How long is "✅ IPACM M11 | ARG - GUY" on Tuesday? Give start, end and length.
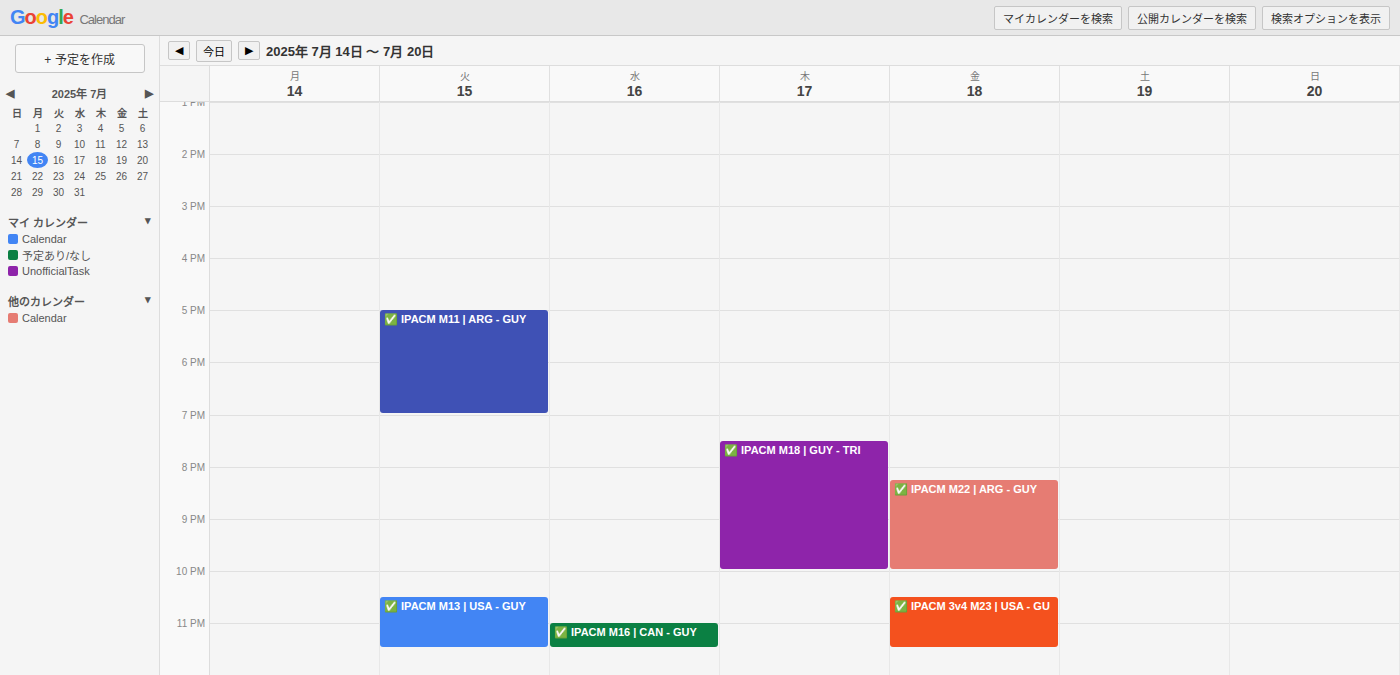
5:00 PM to 7:00 PM, 2 hours